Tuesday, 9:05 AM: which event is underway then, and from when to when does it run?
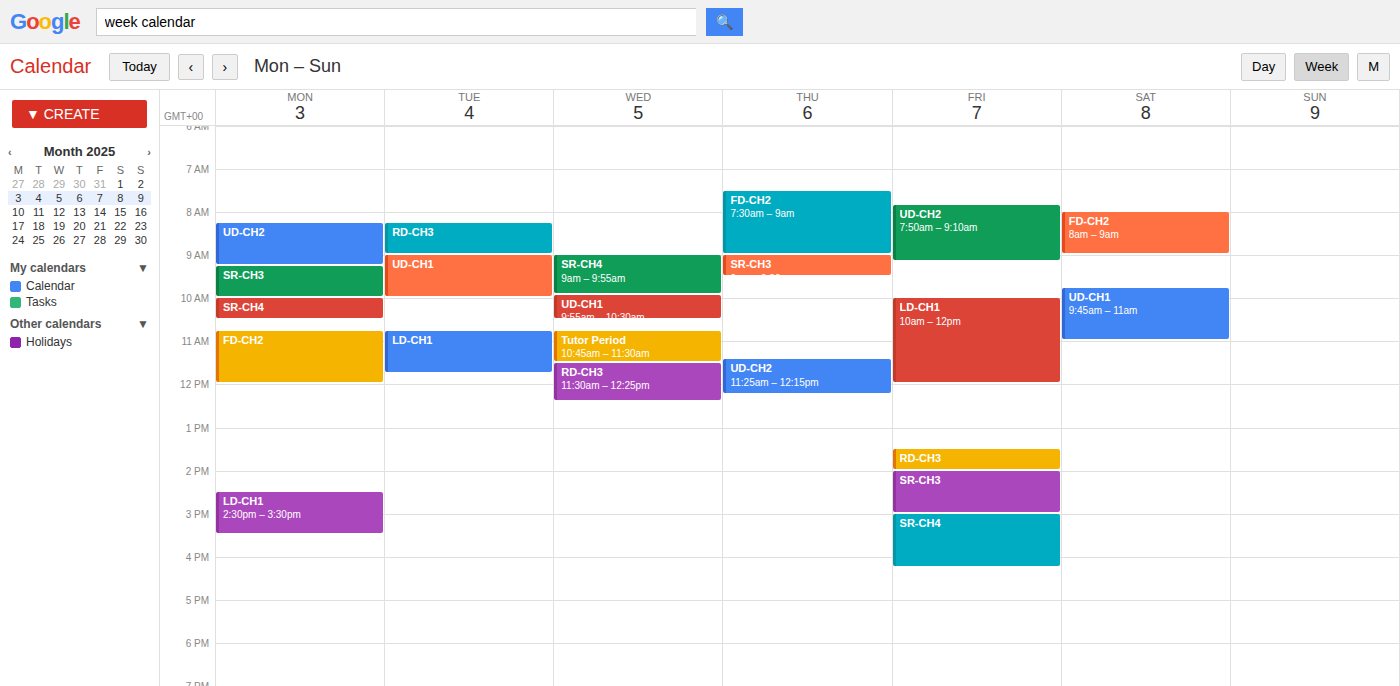
"UD-CH1", 9:00 AM to 10:00 AM